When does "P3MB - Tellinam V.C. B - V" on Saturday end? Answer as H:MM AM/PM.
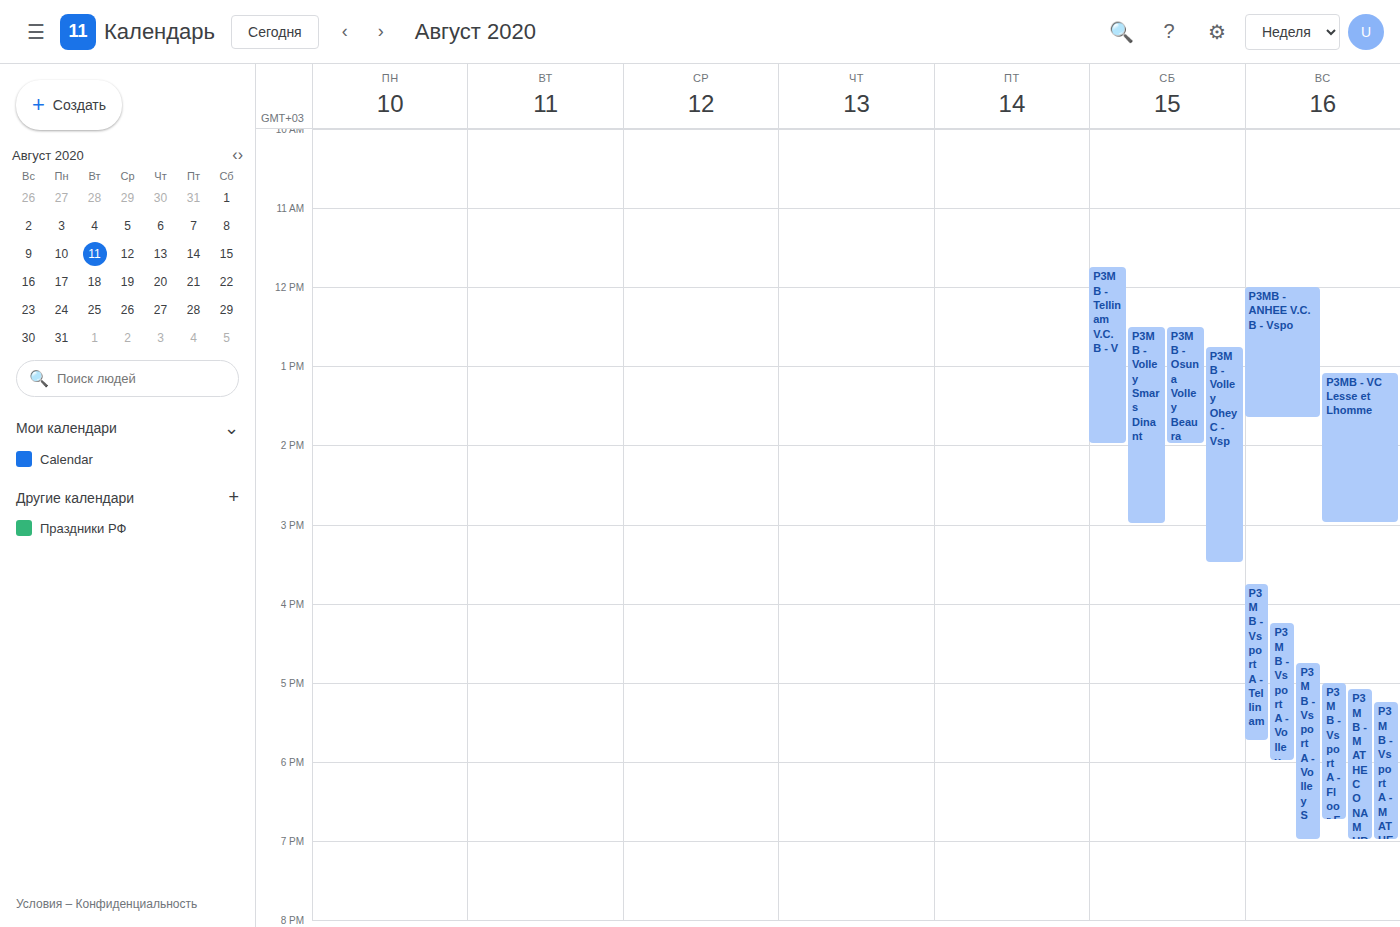
2:00 PM